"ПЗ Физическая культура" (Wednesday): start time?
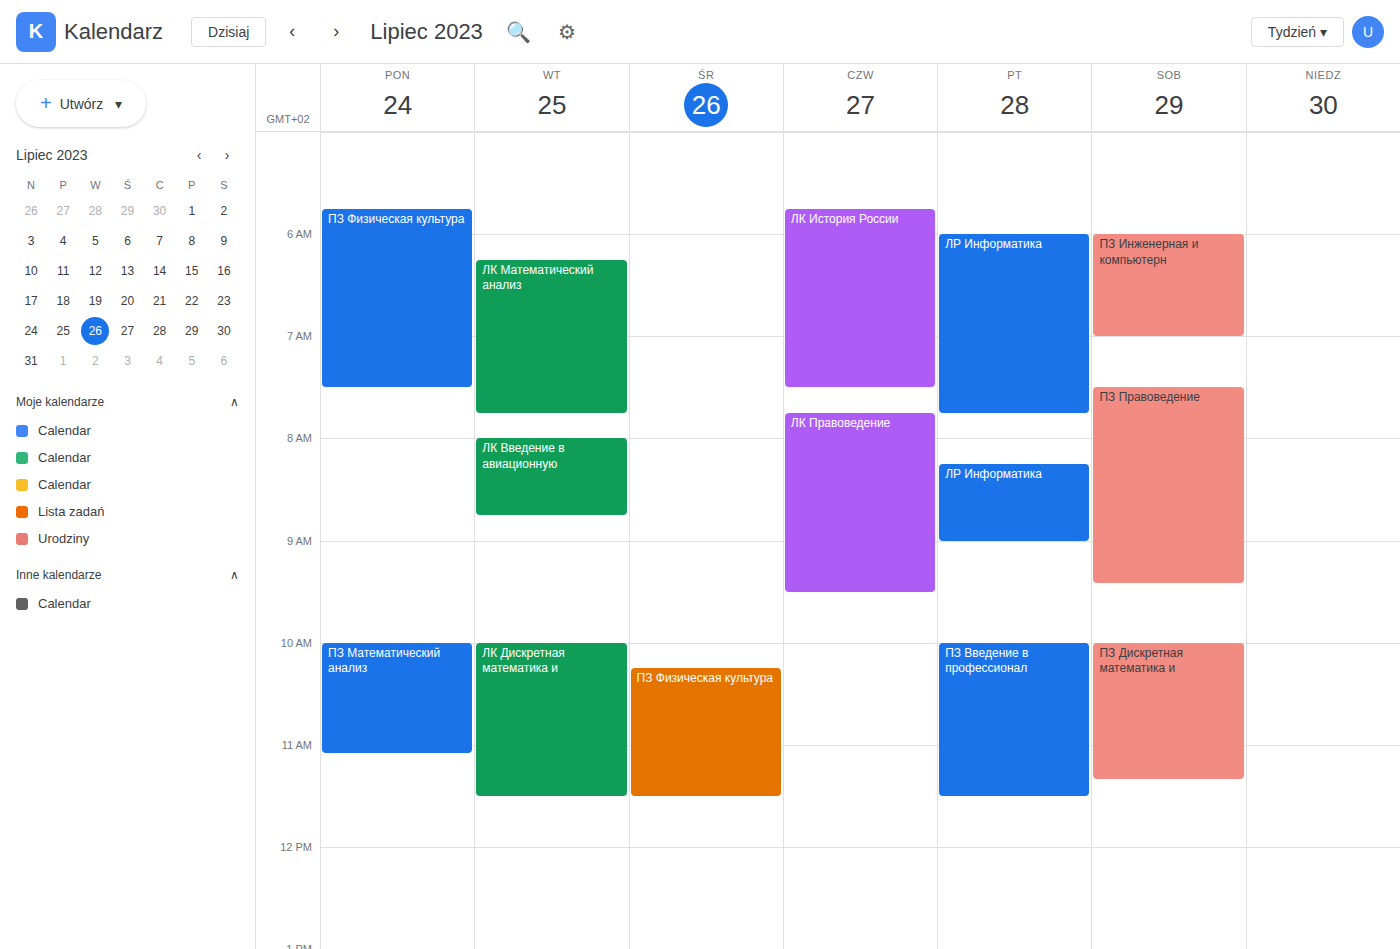
10:15 AM